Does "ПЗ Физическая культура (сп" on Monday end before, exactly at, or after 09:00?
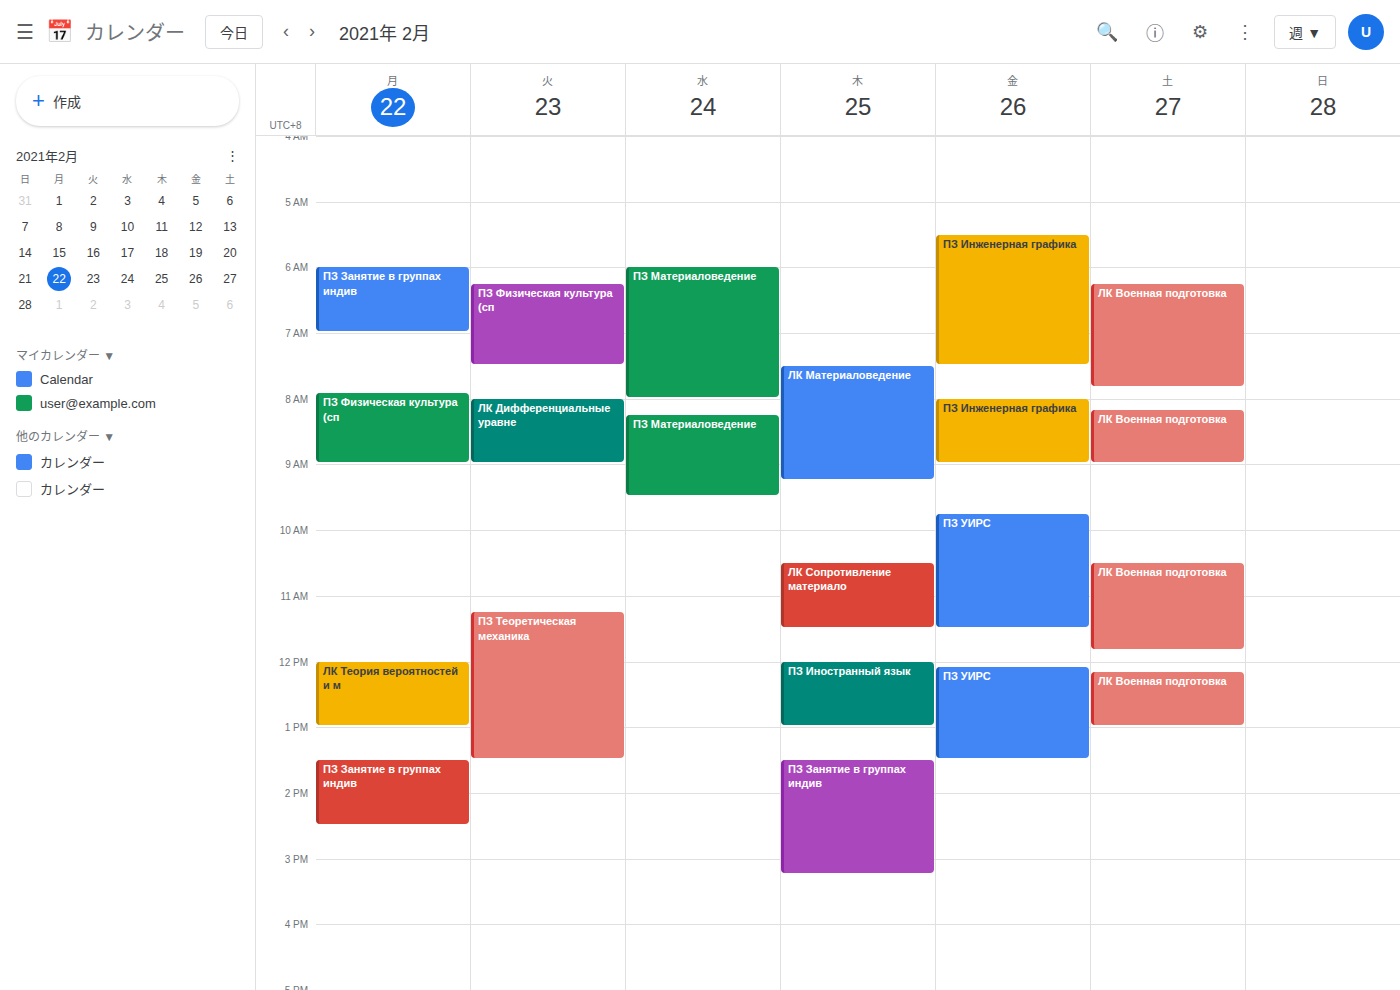
09:00 -- exactly at 09:00, on the 09:00 line.